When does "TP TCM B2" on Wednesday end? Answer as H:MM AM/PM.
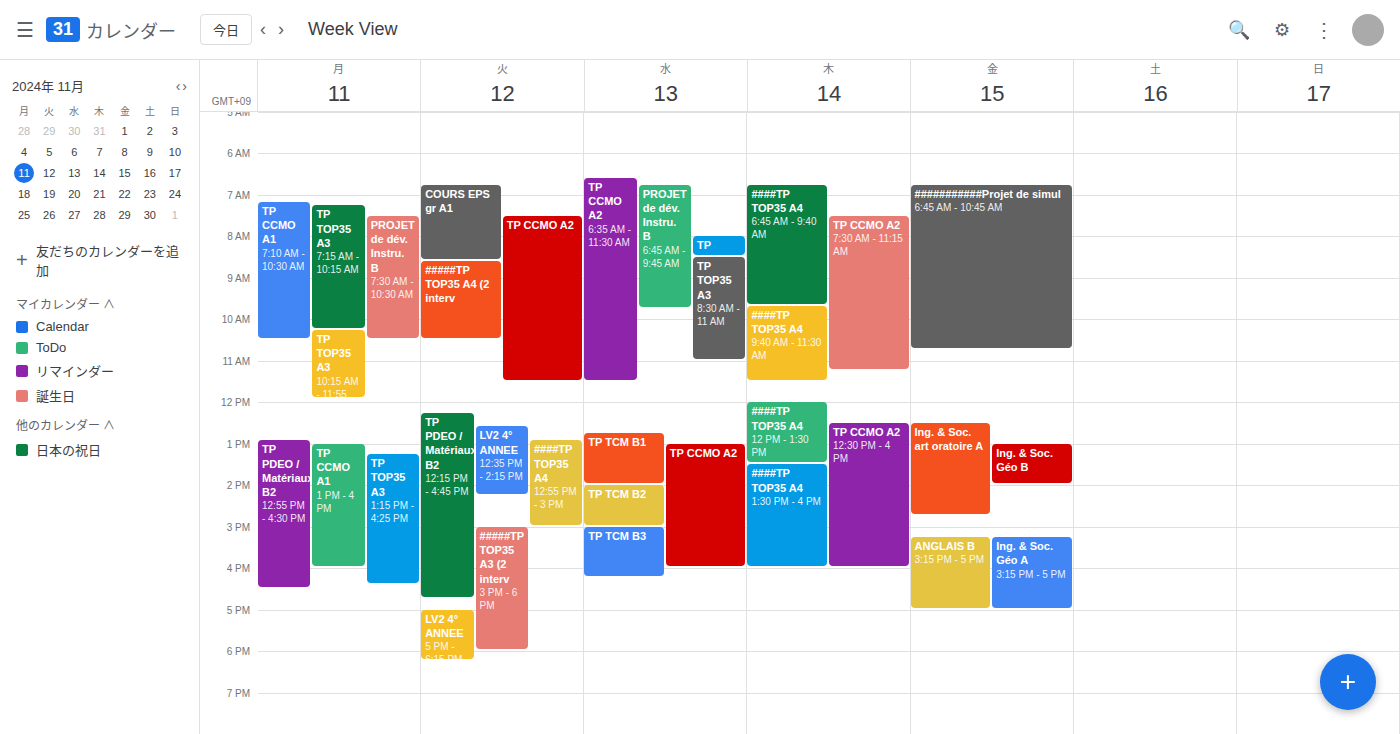
3:00 PM